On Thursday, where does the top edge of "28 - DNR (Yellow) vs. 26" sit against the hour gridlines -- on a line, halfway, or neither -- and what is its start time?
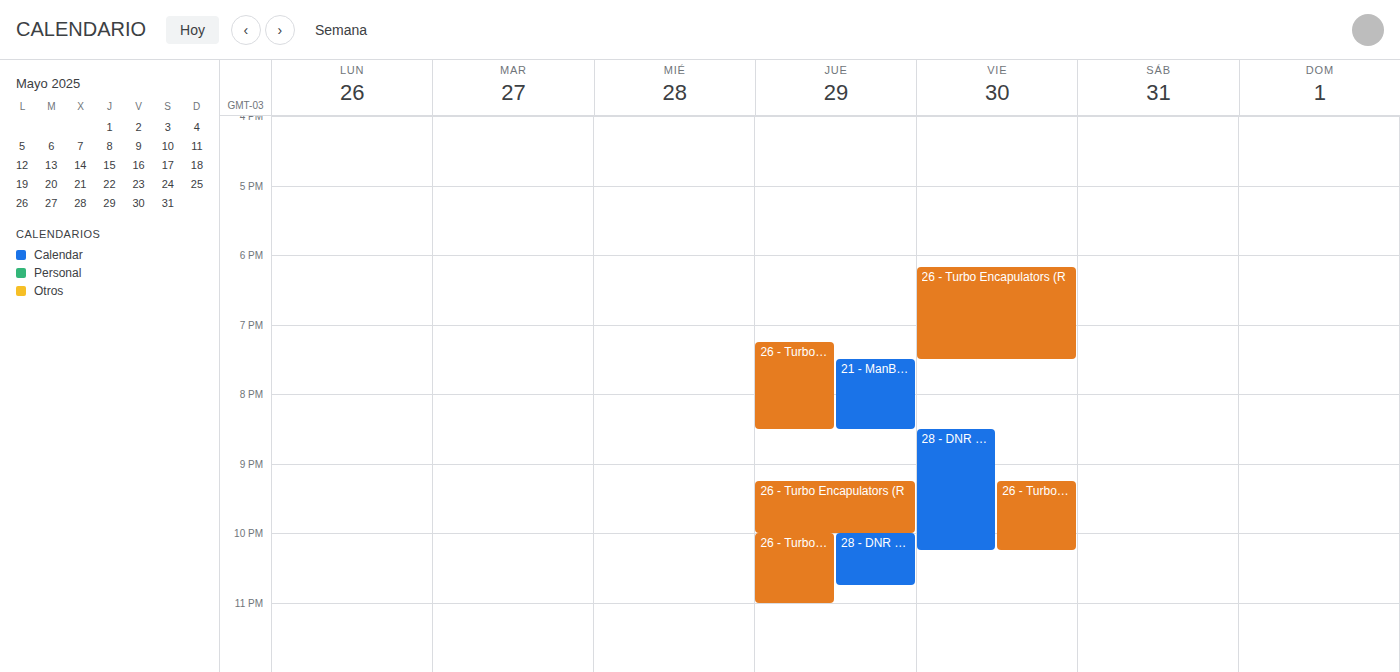
10:00 PM -- exactly on the 10 PM line.